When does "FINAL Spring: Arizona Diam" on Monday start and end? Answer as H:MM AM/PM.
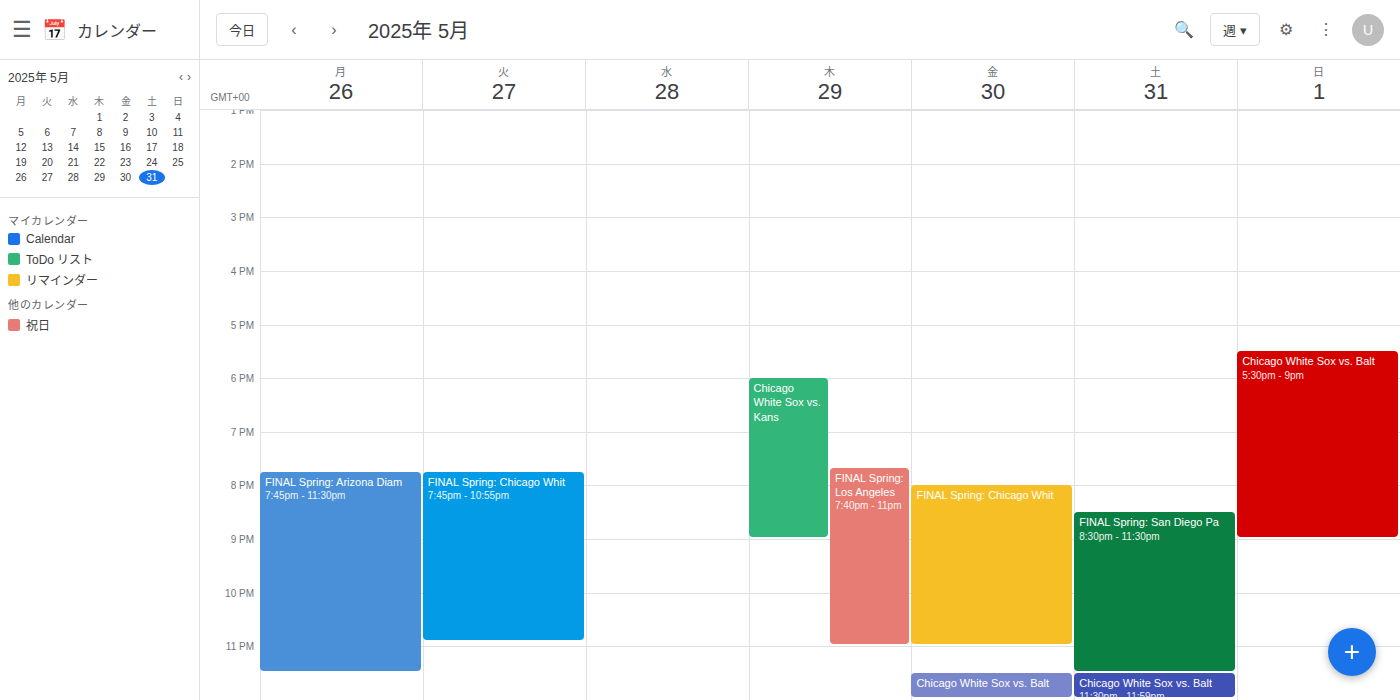
7:45 PM to 11:30 PM